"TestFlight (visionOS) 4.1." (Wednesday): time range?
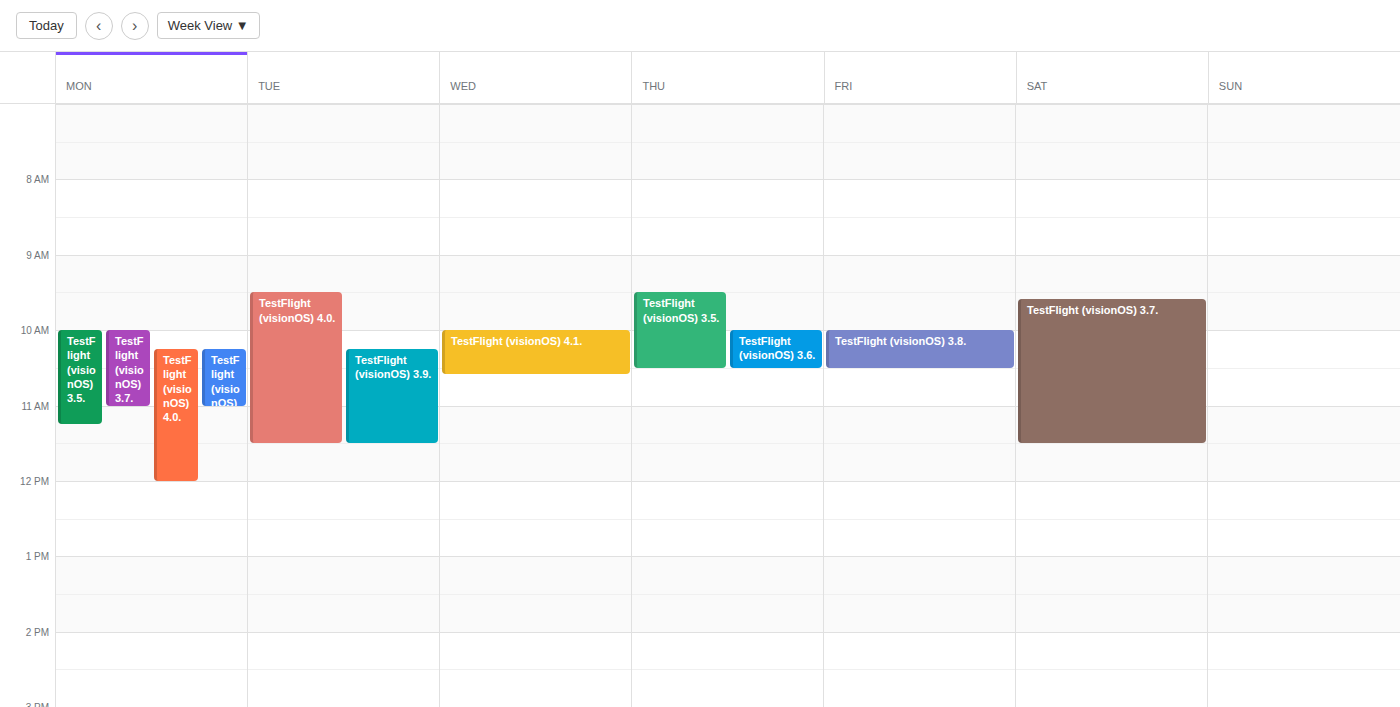
10:00 AM to 10:35 AM